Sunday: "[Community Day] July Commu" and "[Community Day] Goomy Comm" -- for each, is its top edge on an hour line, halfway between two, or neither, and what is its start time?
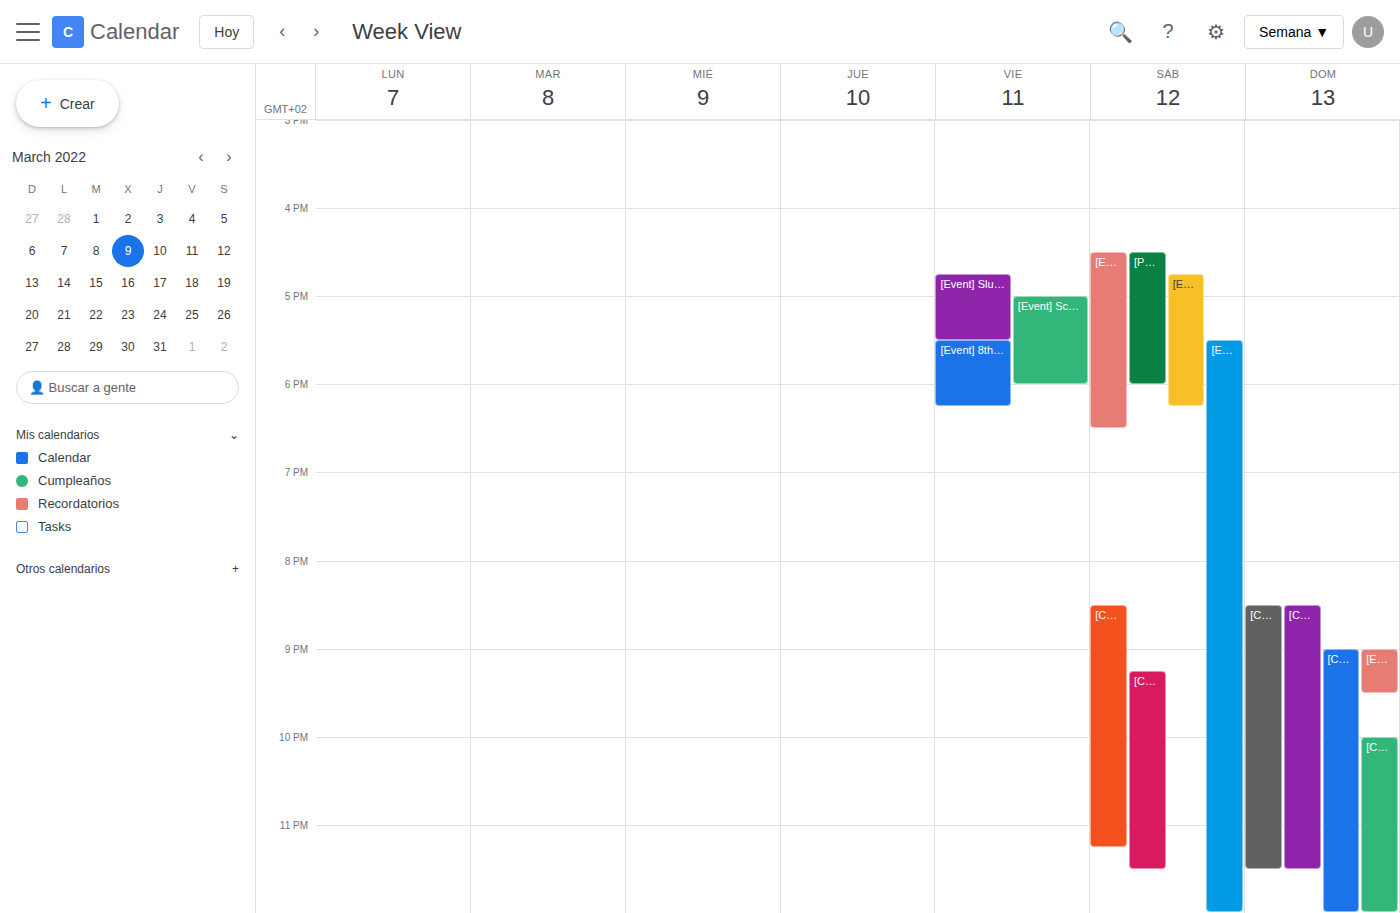
"[Community Day] July Commu": 10:00 PM, exactly on the 10 PM line. "[Community Day] Goomy Comm": 9:00 PM, exactly on the 9 PM line.